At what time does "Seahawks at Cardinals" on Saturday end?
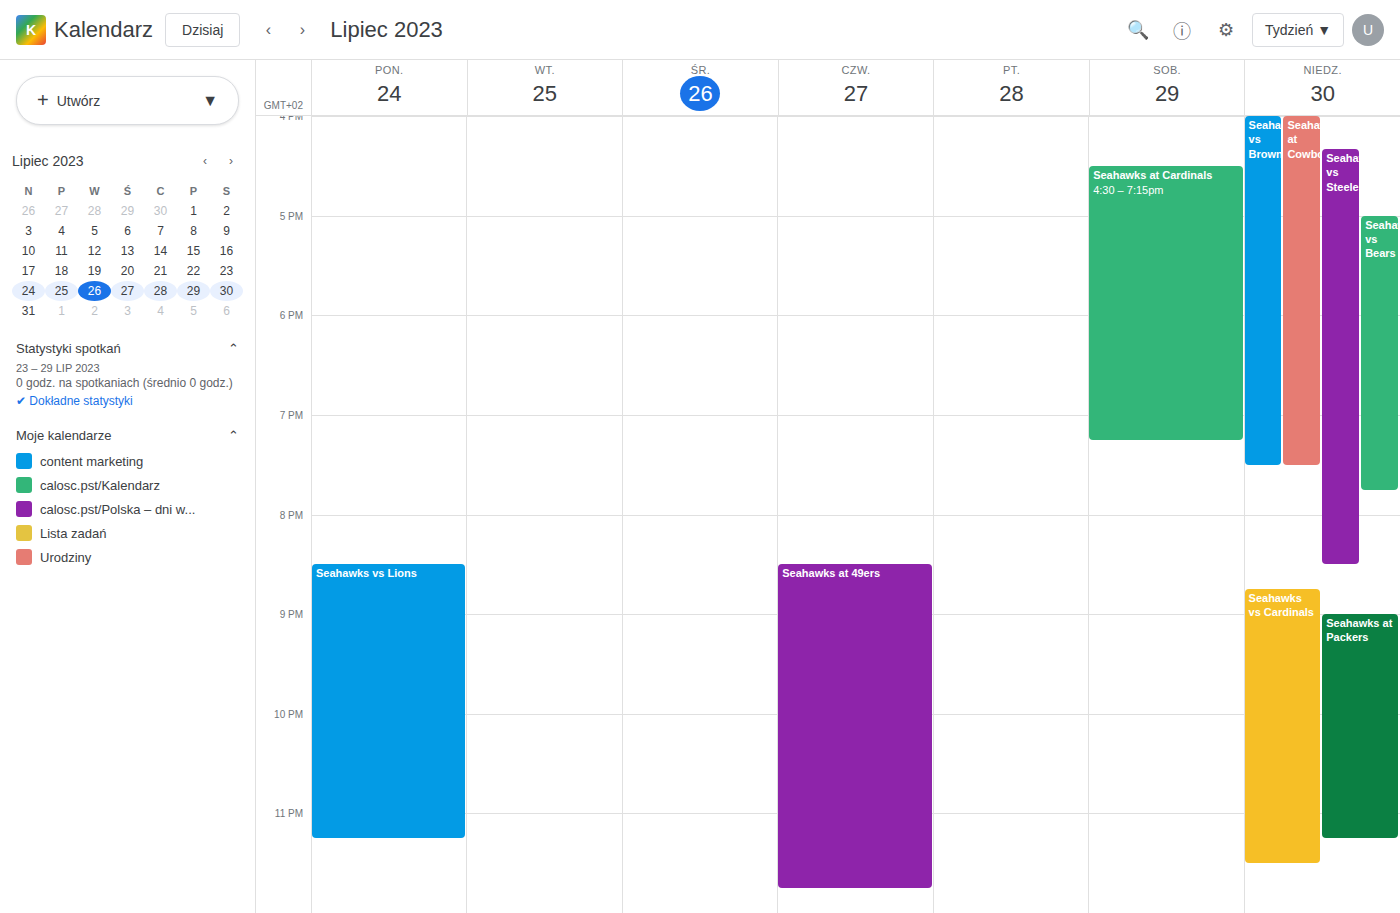
7:15 PM